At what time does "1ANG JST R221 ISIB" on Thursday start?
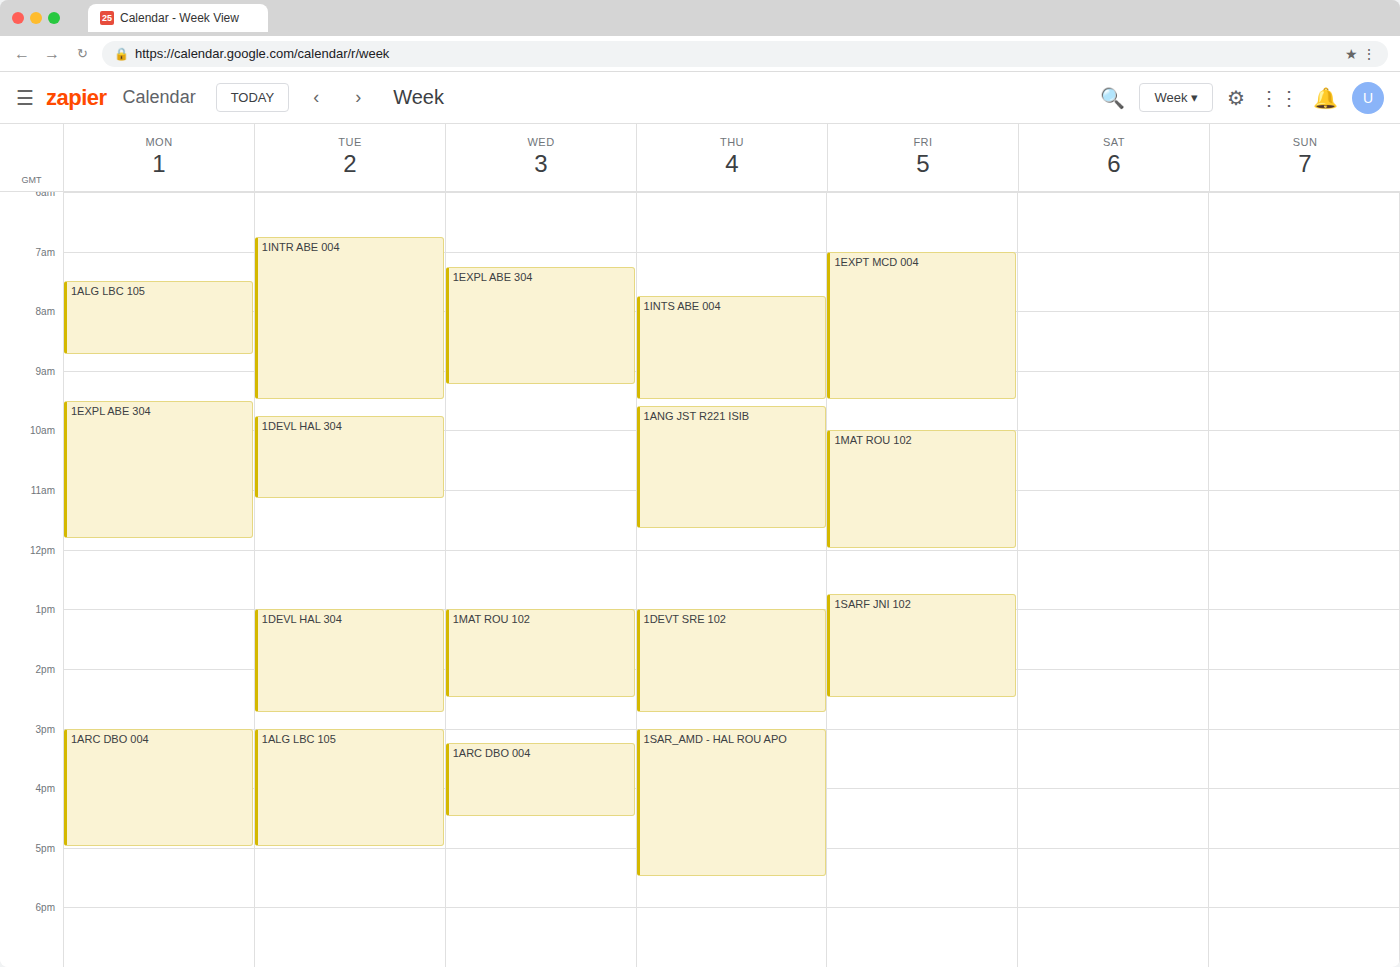
9:35 AM